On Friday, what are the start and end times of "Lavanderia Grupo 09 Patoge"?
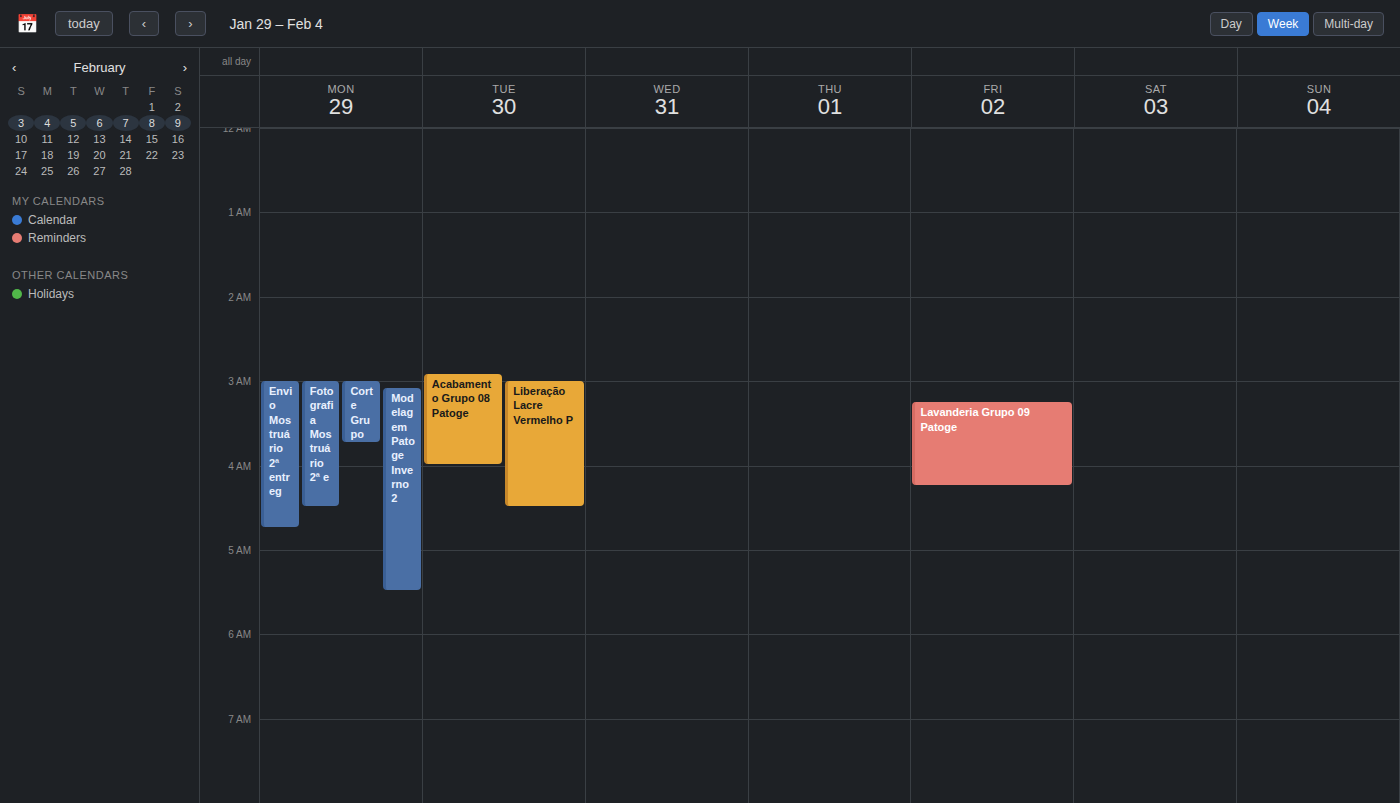
3:15 AM to 4:15 AM